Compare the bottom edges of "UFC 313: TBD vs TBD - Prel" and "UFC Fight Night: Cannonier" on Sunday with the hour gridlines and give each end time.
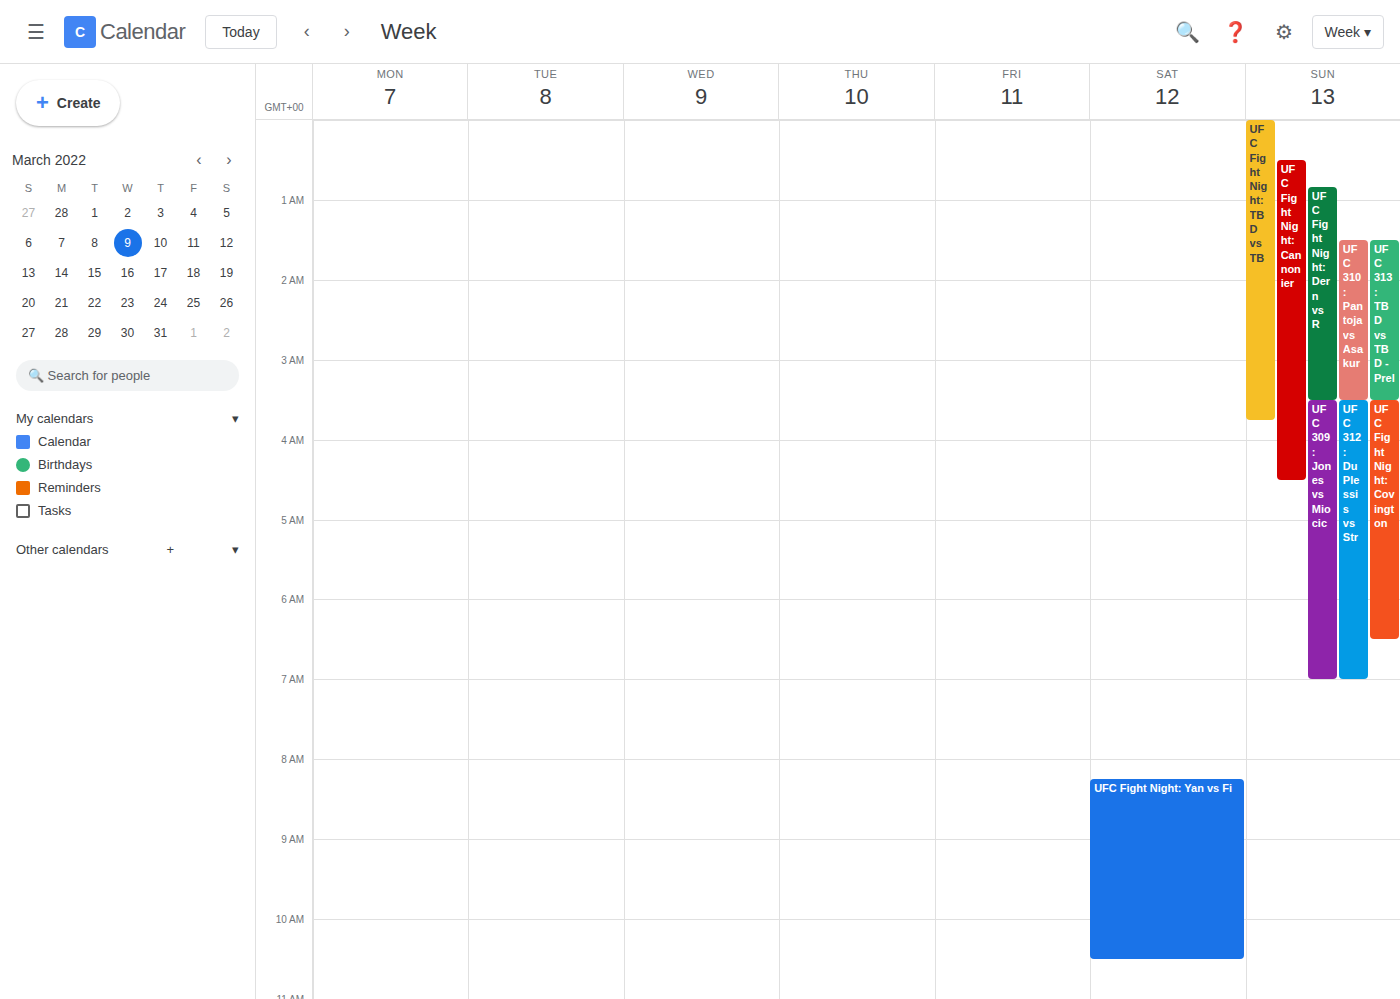
"UFC 313: TBD vs TBD - Prel": 3:30 AM, halfway between the 3 AM and 4 AM lines. "UFC Fight Night: Cannonier": 4:30 AM, halfway between the 4 AM and 5 AM lines.